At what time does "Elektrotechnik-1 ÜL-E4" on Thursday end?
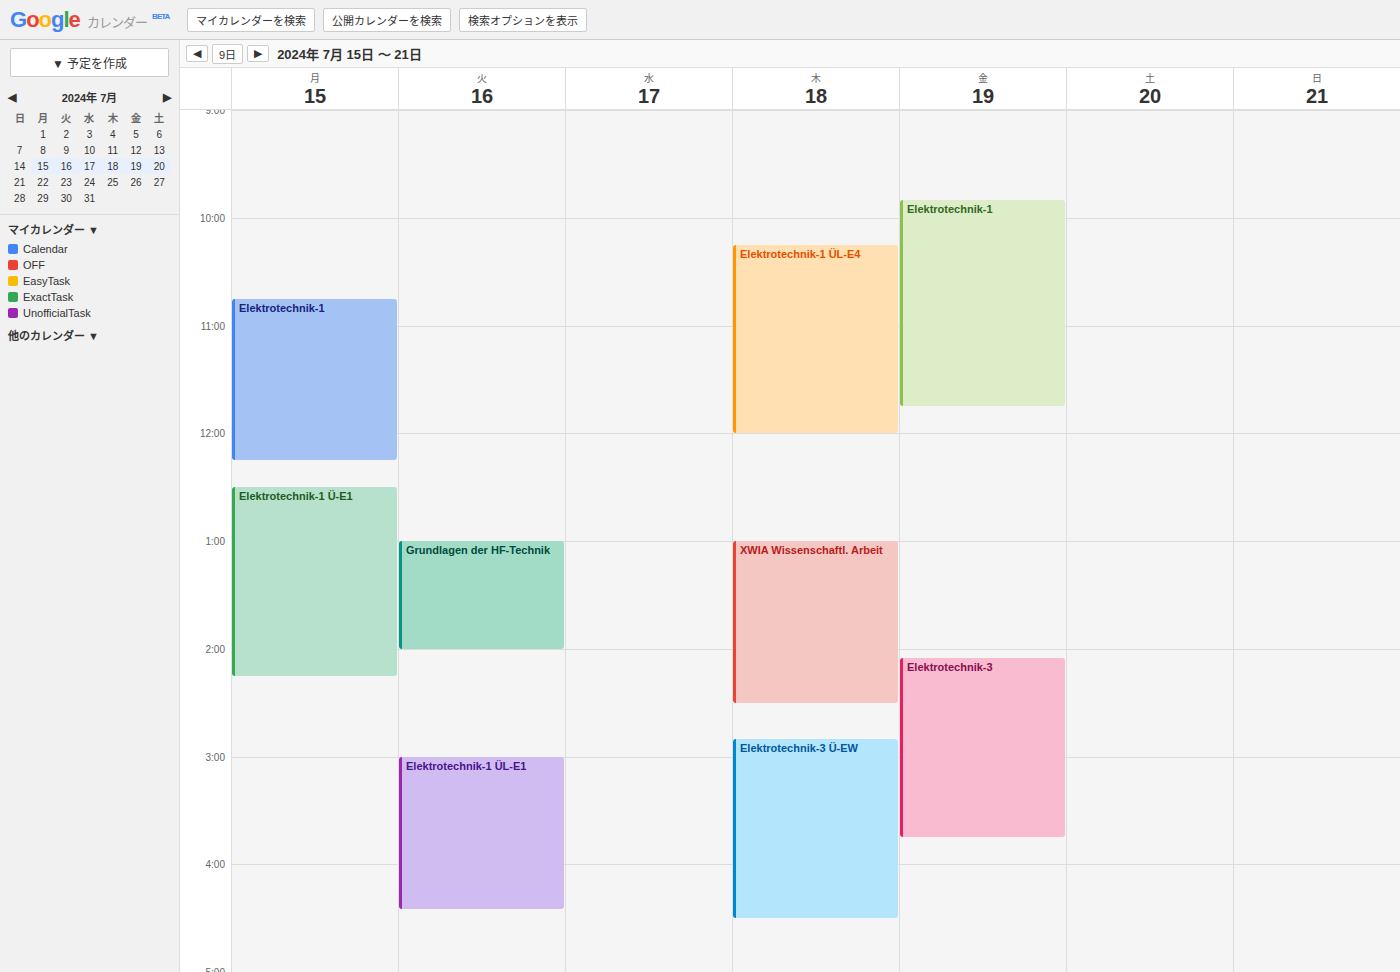
12:00 PM